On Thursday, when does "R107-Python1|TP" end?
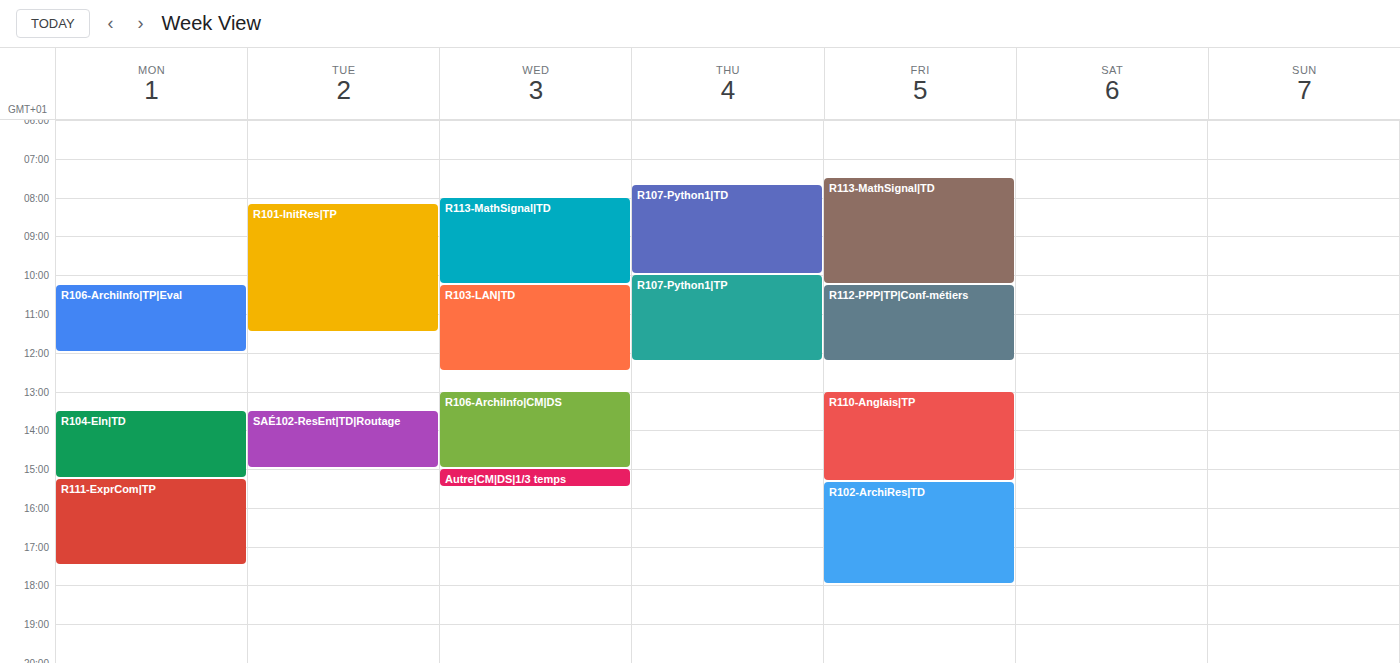
12:15 PM